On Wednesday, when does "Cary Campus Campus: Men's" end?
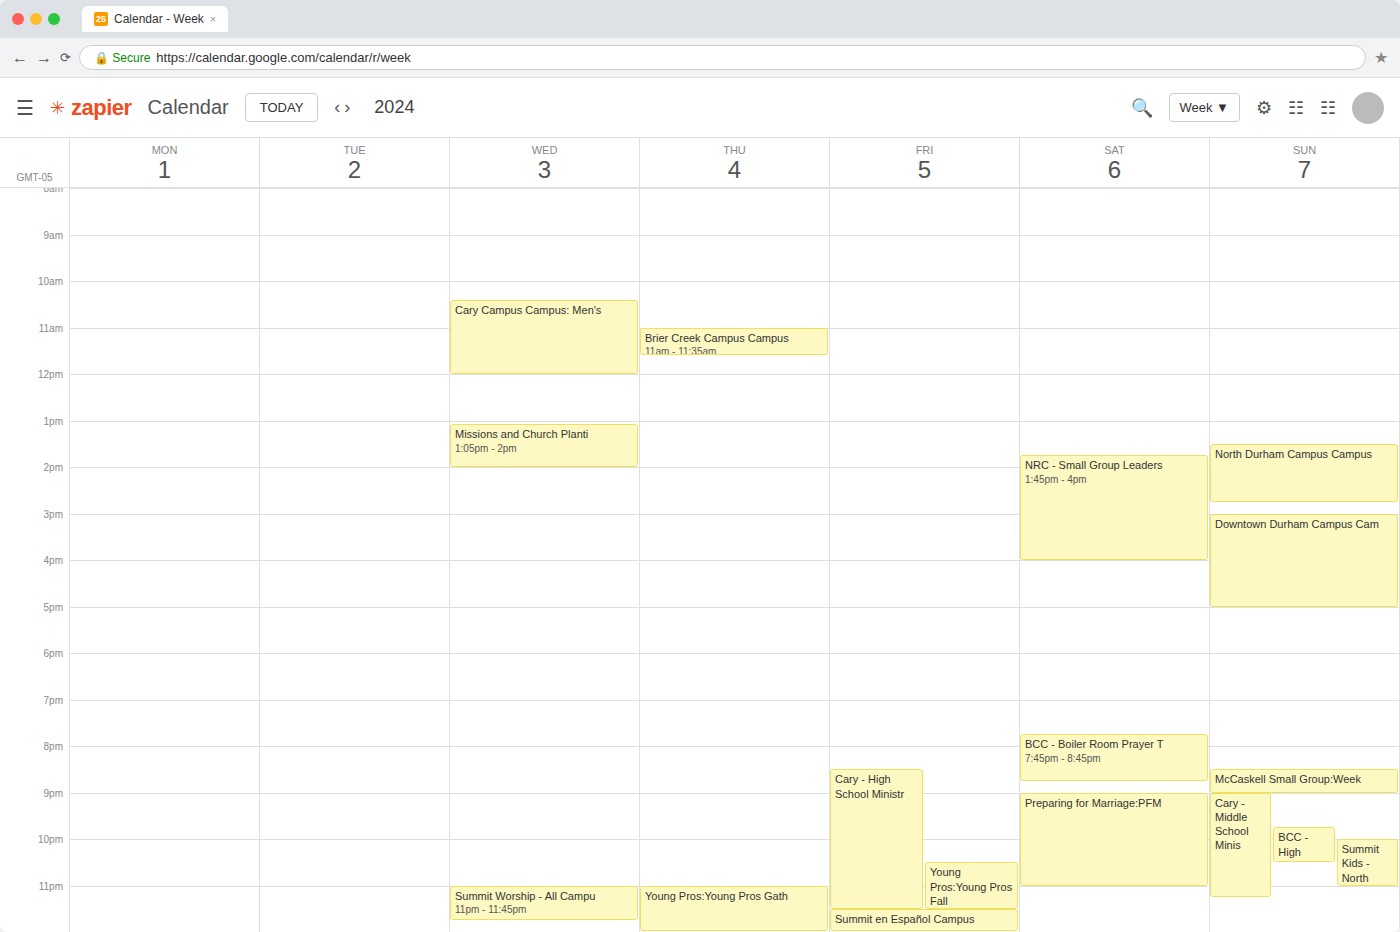
12:00 PM